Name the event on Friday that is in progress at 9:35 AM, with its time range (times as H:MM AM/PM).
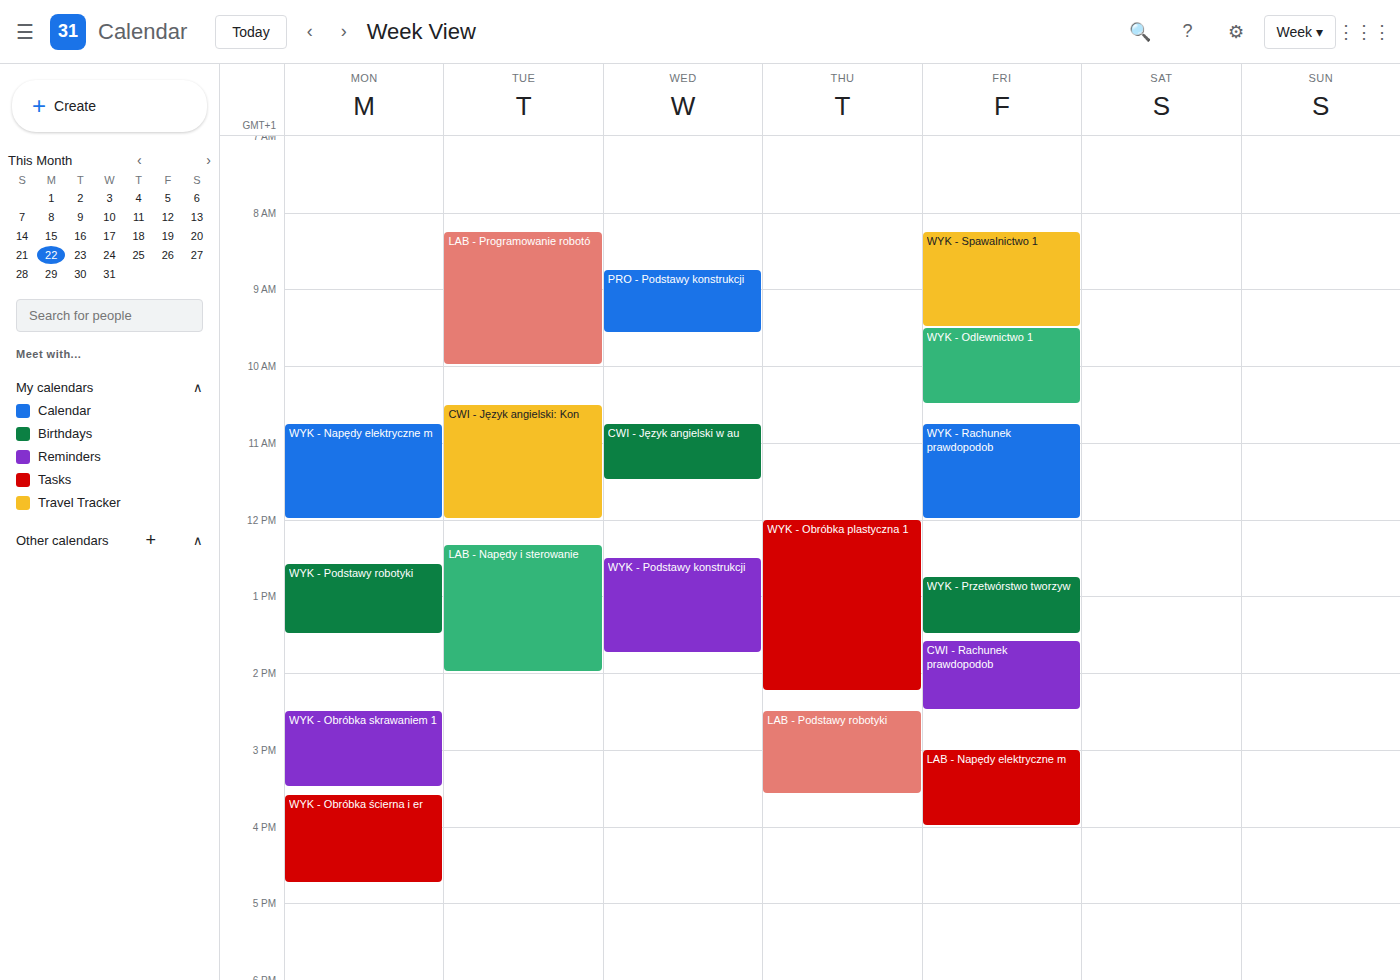
"WYK - Odlewnictwo 1", 9:30 AM to 10:30 AM